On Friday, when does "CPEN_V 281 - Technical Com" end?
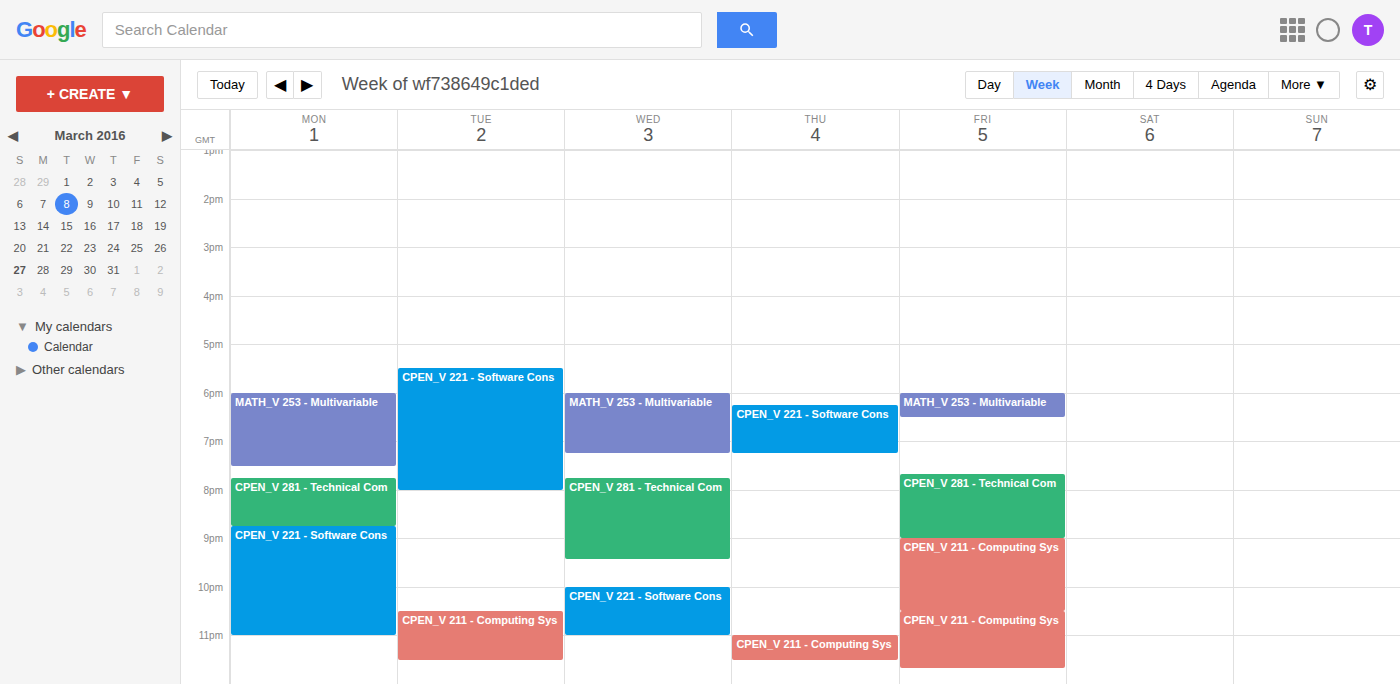
9:00 PM